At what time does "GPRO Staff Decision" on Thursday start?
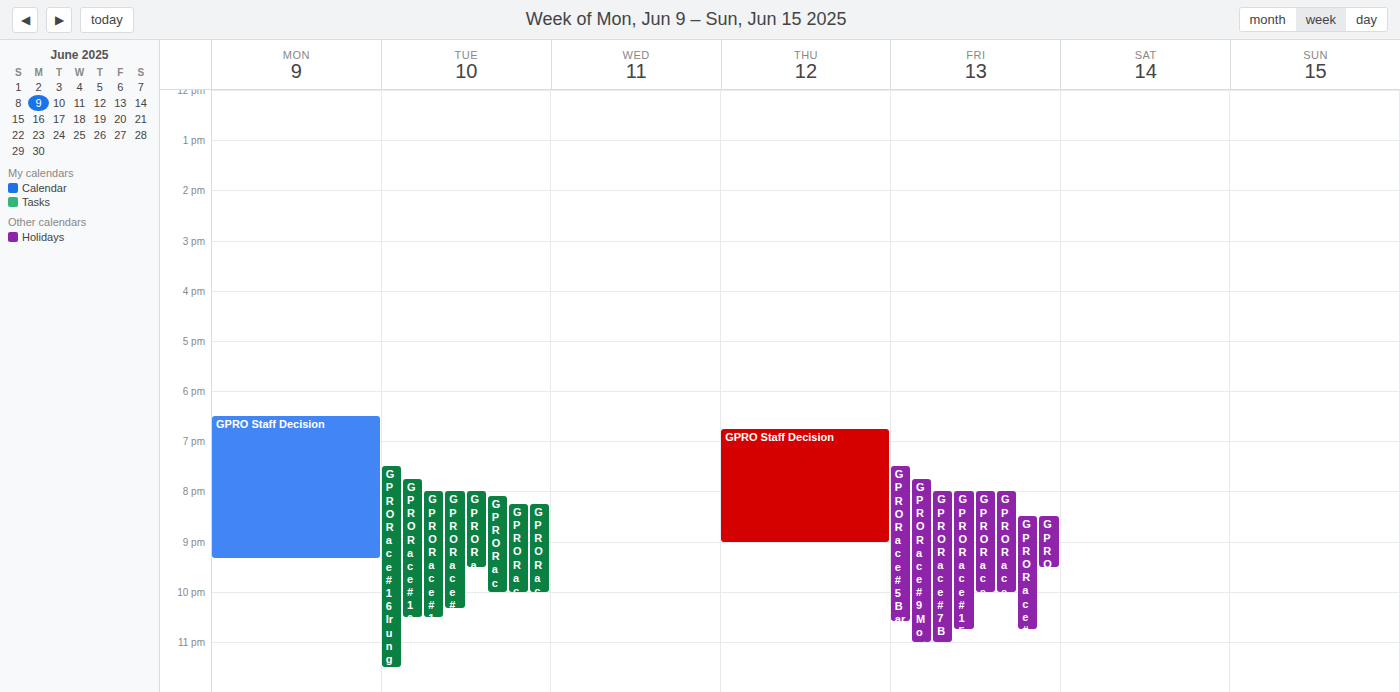
6:45 PM